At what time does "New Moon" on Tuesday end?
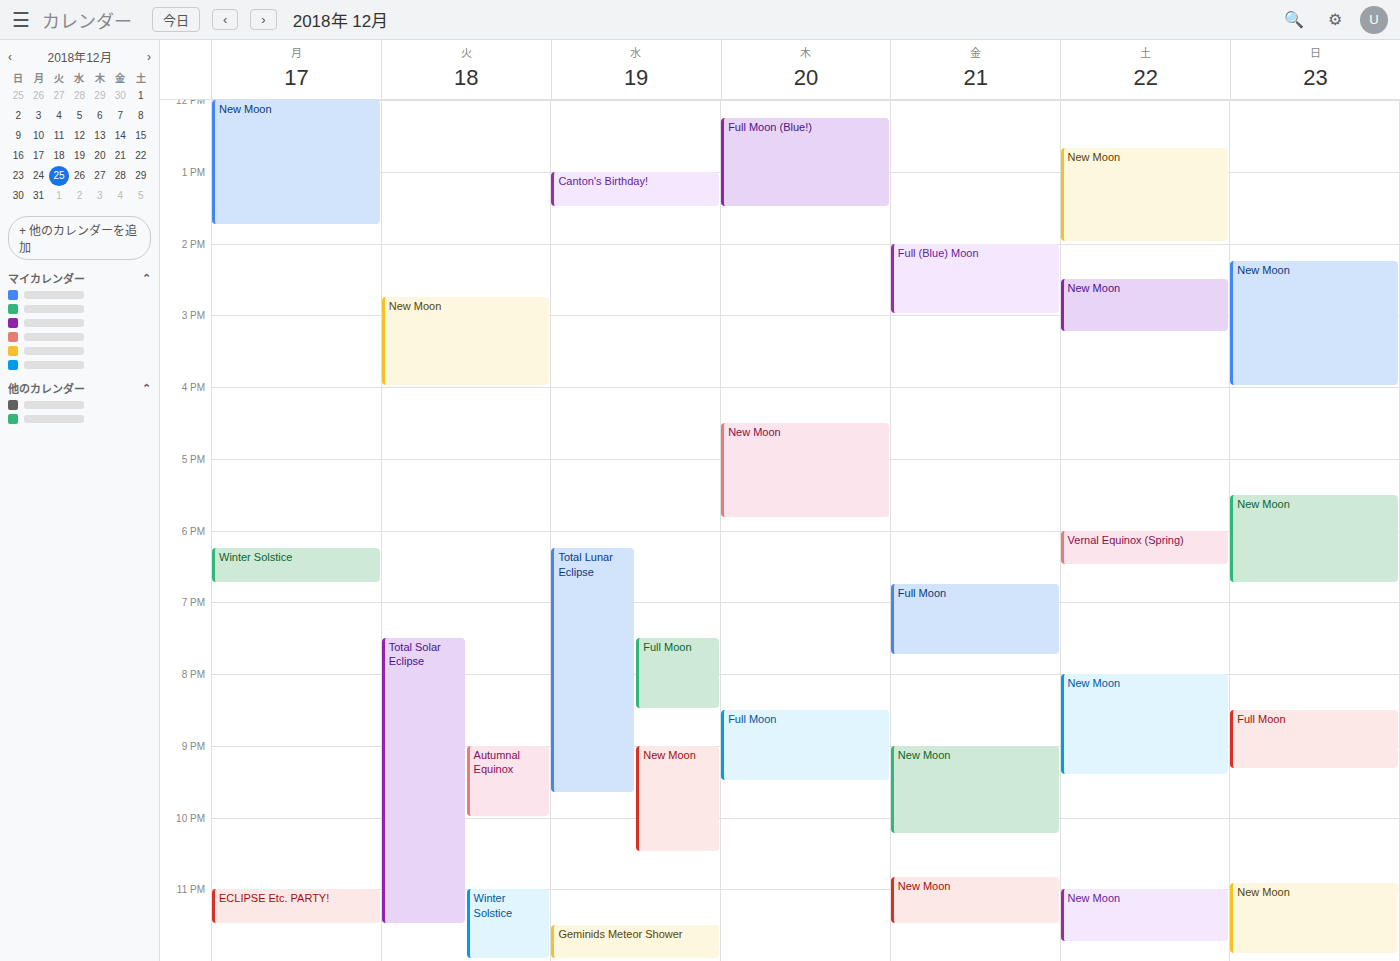
4:00 PM